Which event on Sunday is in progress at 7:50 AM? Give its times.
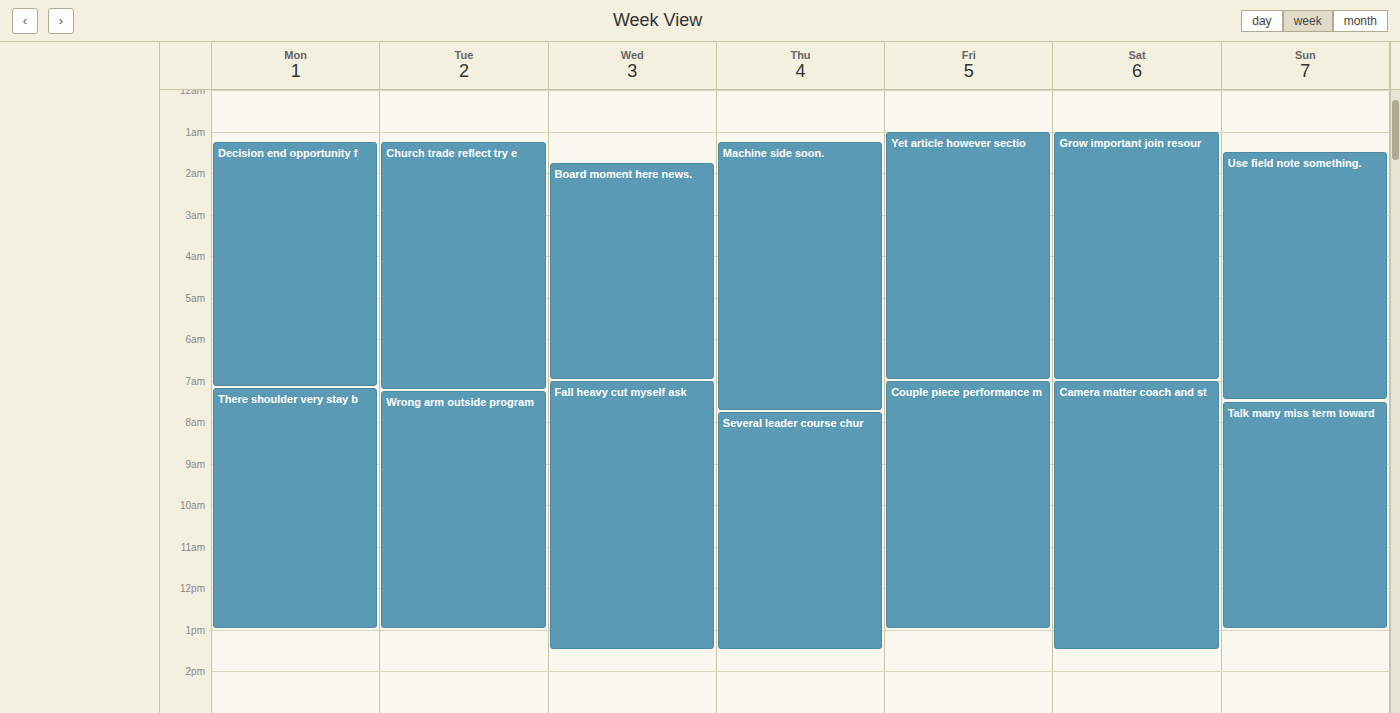
"Talk many miss term toward", 7:30 AM to 1:00 PM